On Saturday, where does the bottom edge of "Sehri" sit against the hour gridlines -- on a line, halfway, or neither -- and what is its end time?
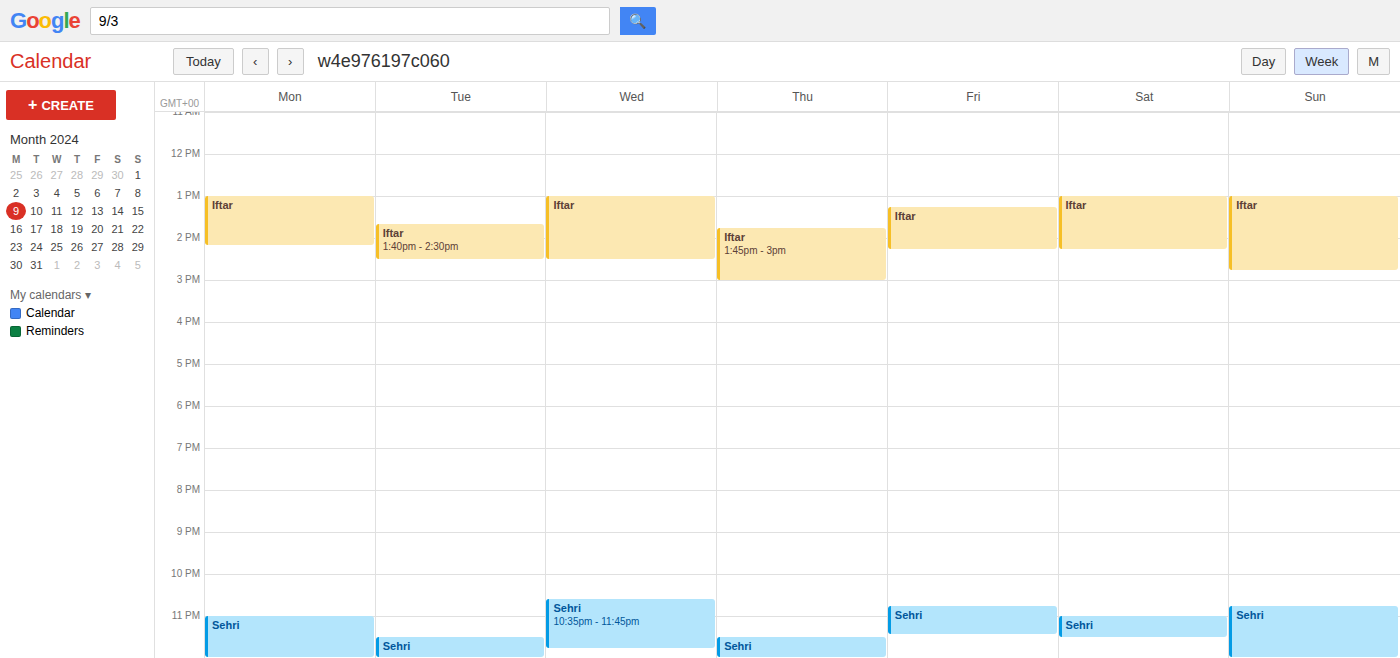
11:30 PM -- halfway between the 11 PM and 12 AM lines.